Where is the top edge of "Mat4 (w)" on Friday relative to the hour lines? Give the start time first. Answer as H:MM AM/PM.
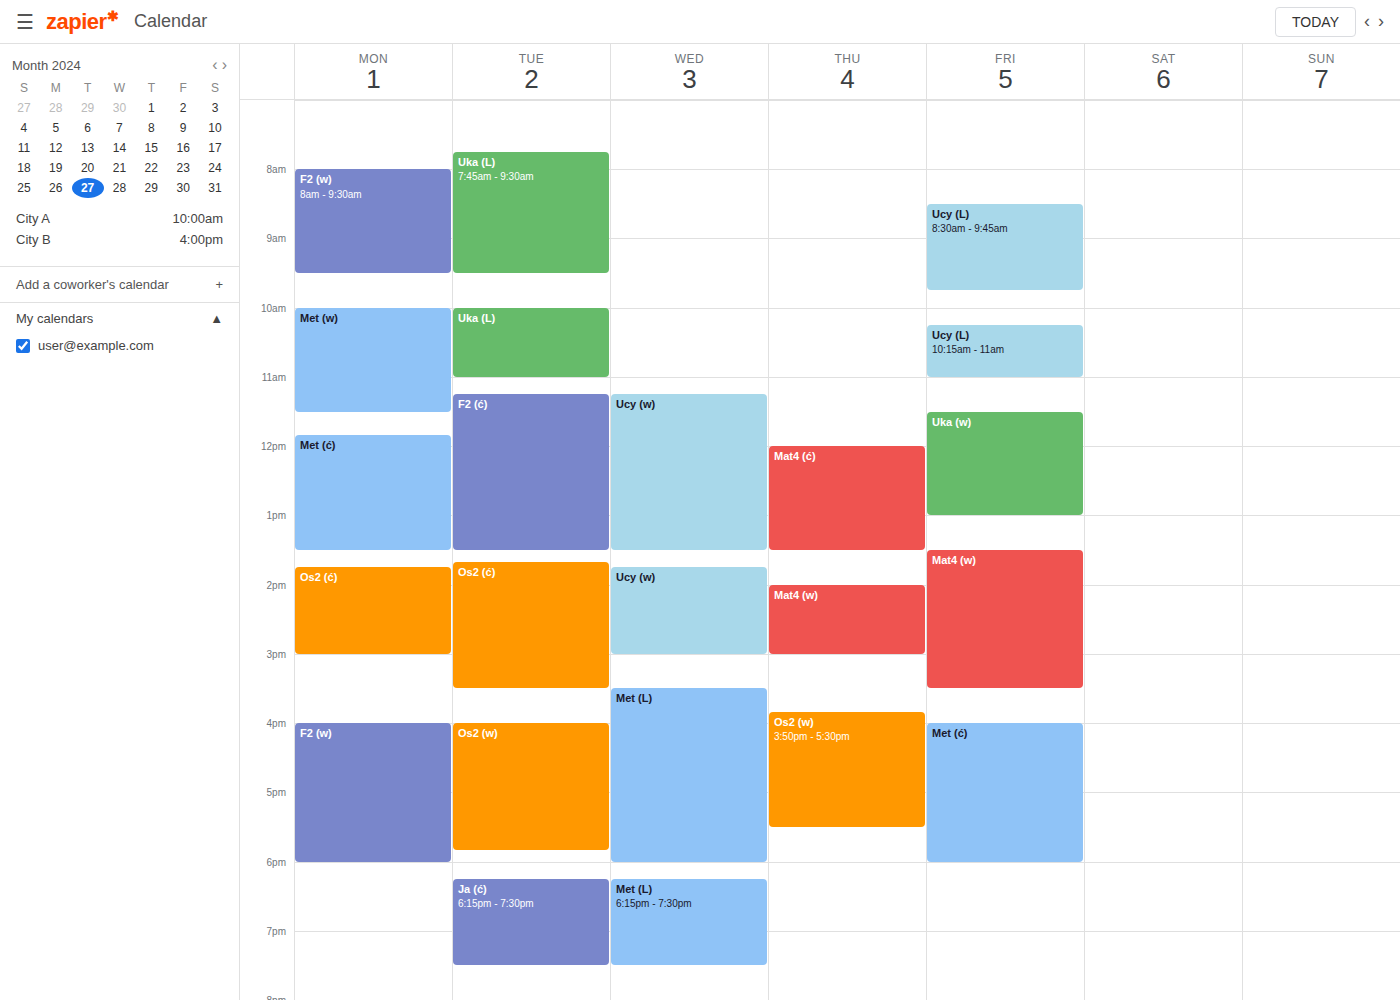
1:30 PM -- halfway between the 1 PM and 2 PM lines.